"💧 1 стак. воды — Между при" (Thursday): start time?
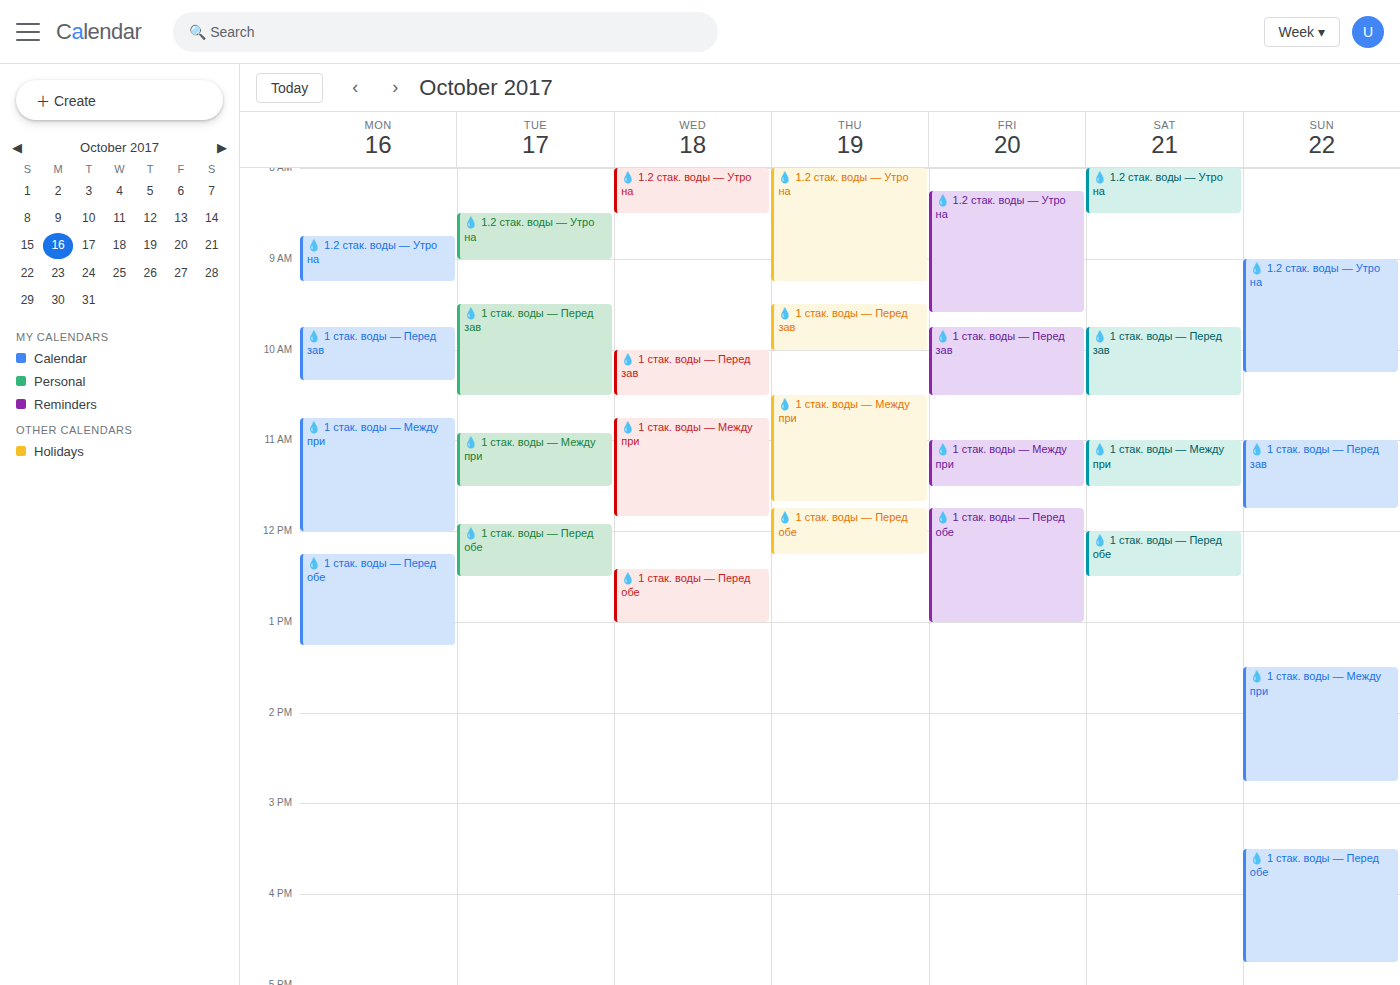
10:30